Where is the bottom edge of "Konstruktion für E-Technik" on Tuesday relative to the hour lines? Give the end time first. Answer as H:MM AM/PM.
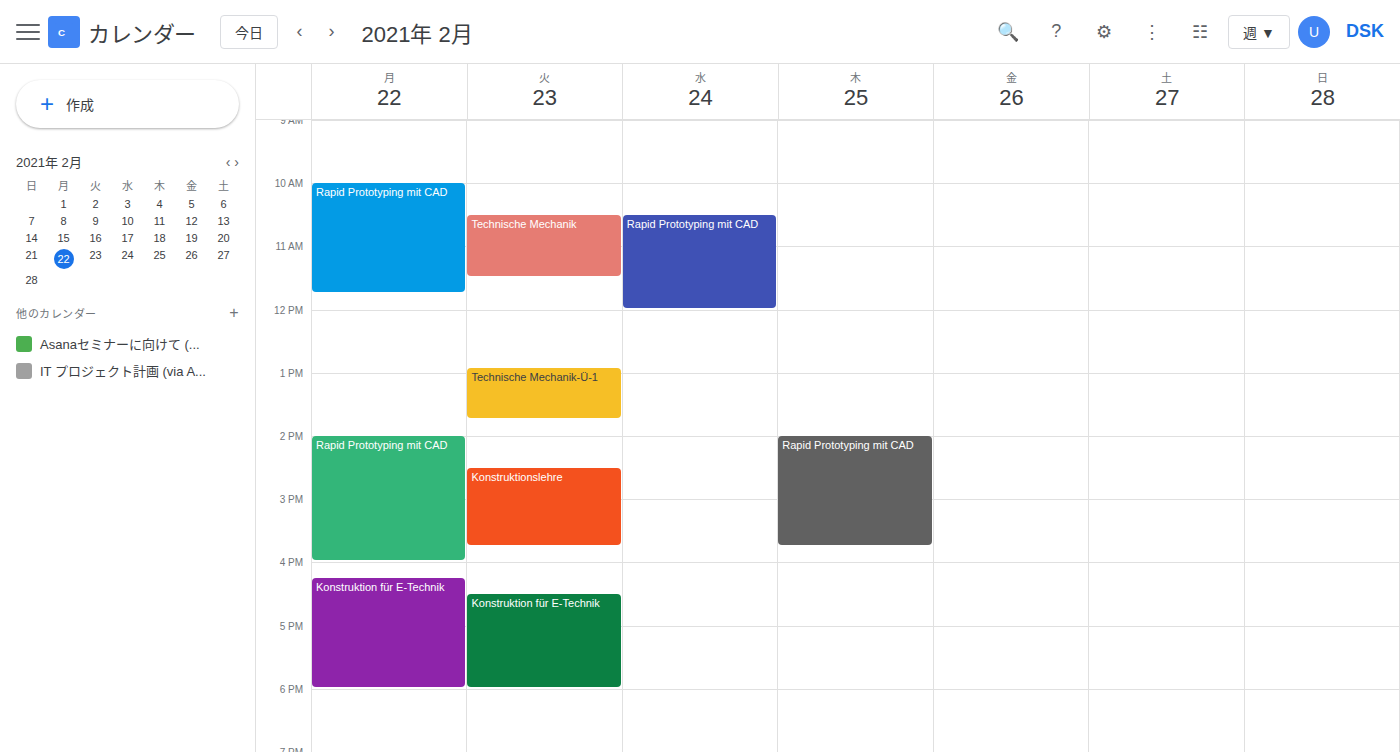
6:00 PM -- exactly on the 6 PM line.